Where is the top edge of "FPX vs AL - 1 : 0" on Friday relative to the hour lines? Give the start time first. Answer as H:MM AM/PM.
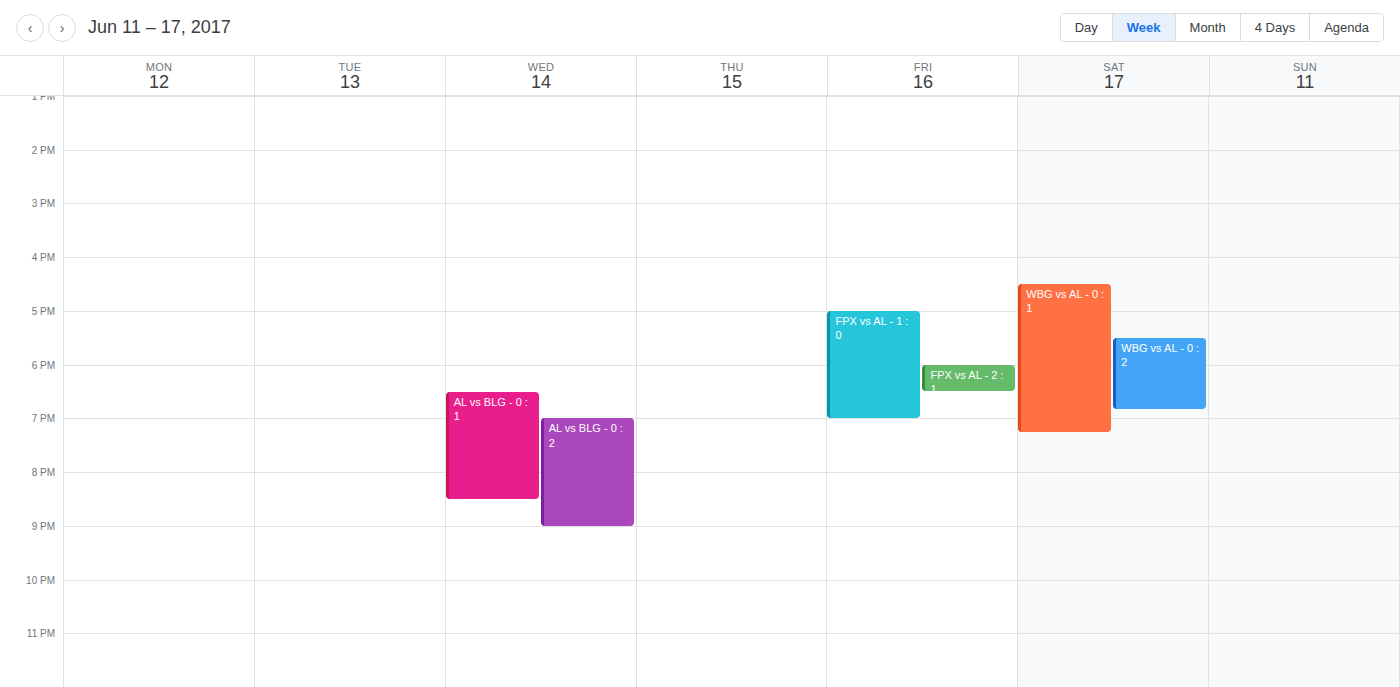
5:00 PM -- exactly on the 5 PM line.